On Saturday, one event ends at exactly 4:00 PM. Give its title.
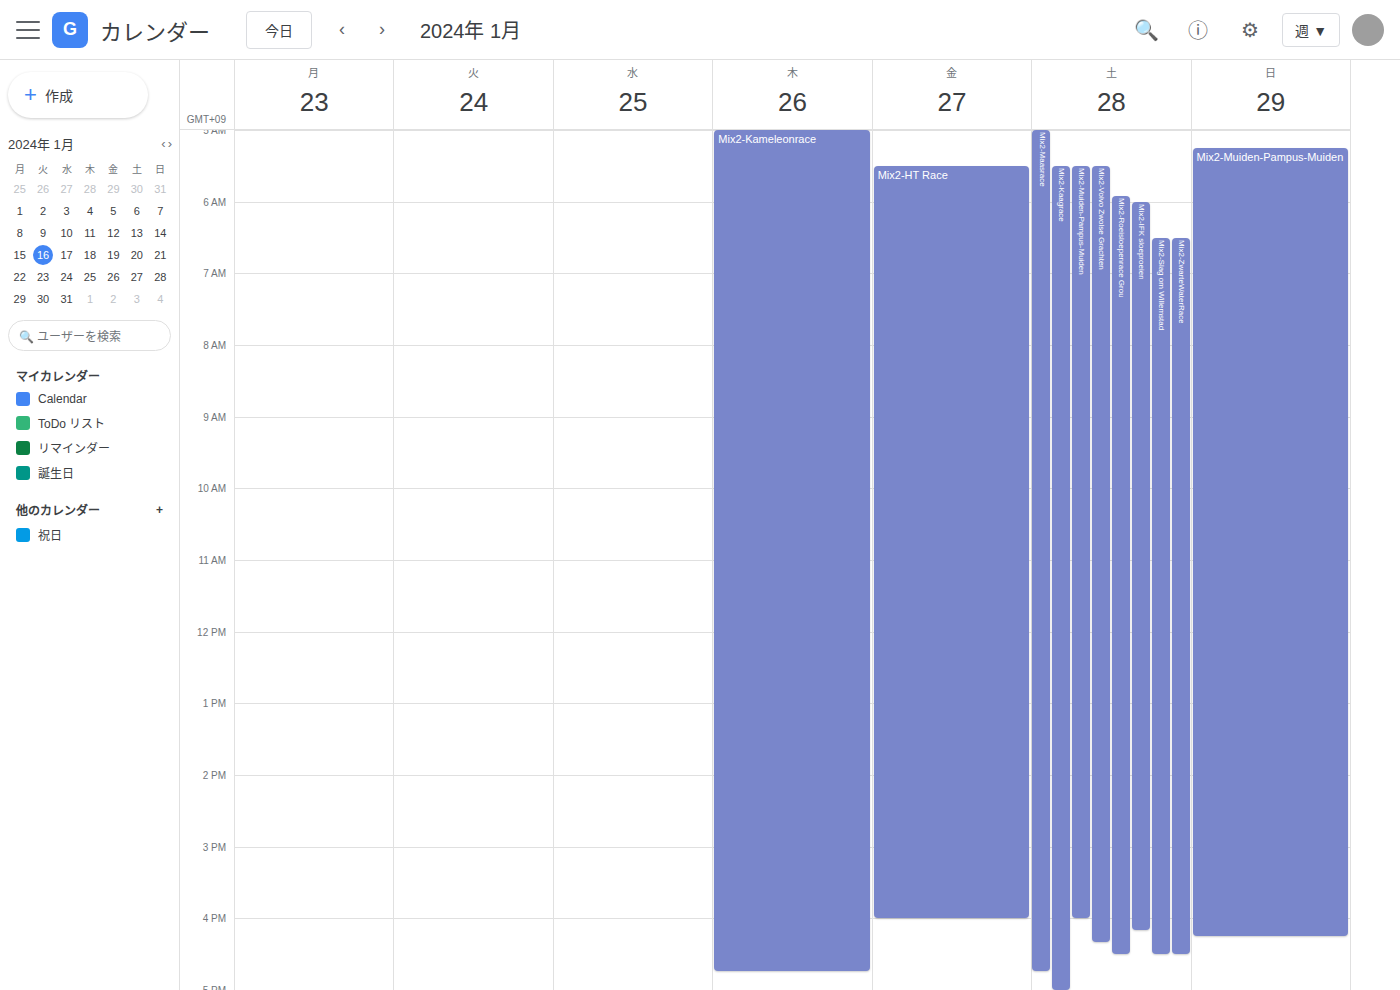
"Mix2-Muiden-Pampus-Muiden"